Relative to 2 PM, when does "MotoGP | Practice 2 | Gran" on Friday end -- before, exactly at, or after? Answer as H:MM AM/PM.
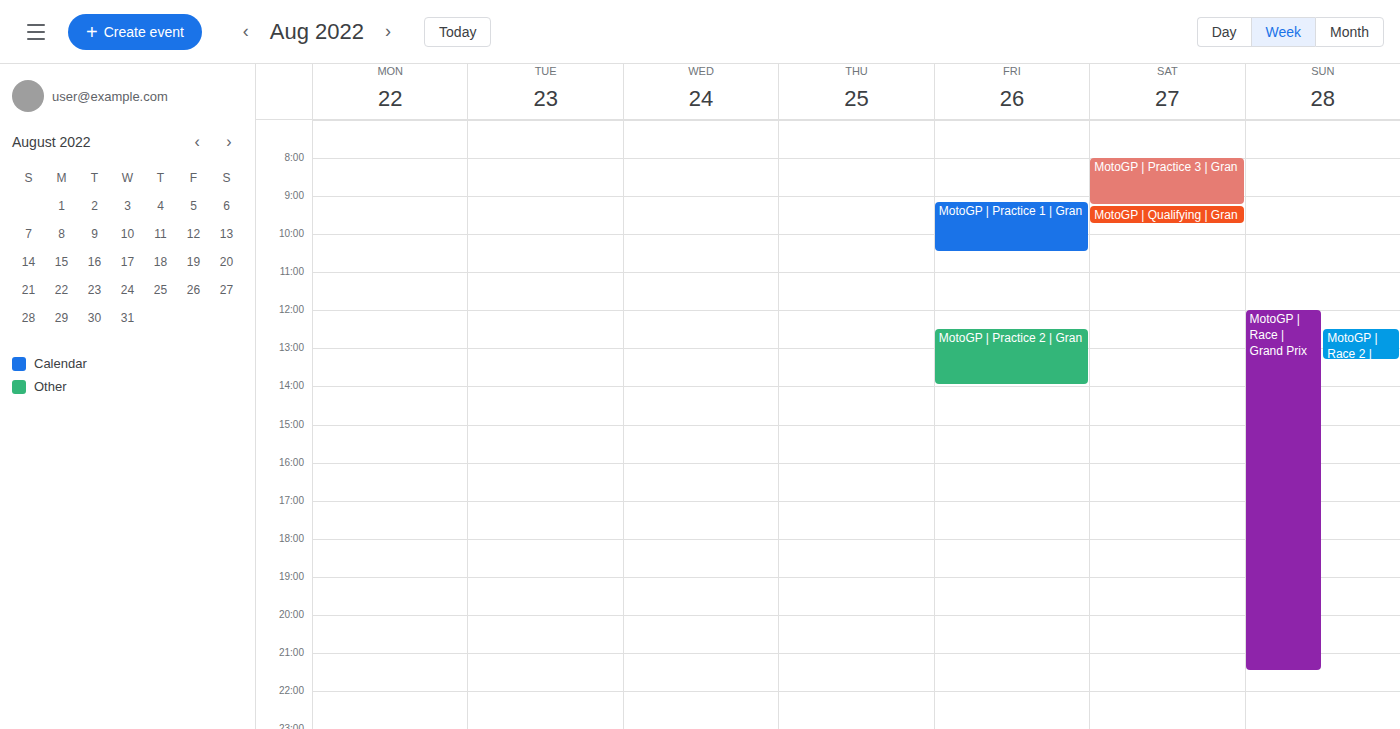
2:00 PM -- exactly at 2 PM, on the 2 PM line.